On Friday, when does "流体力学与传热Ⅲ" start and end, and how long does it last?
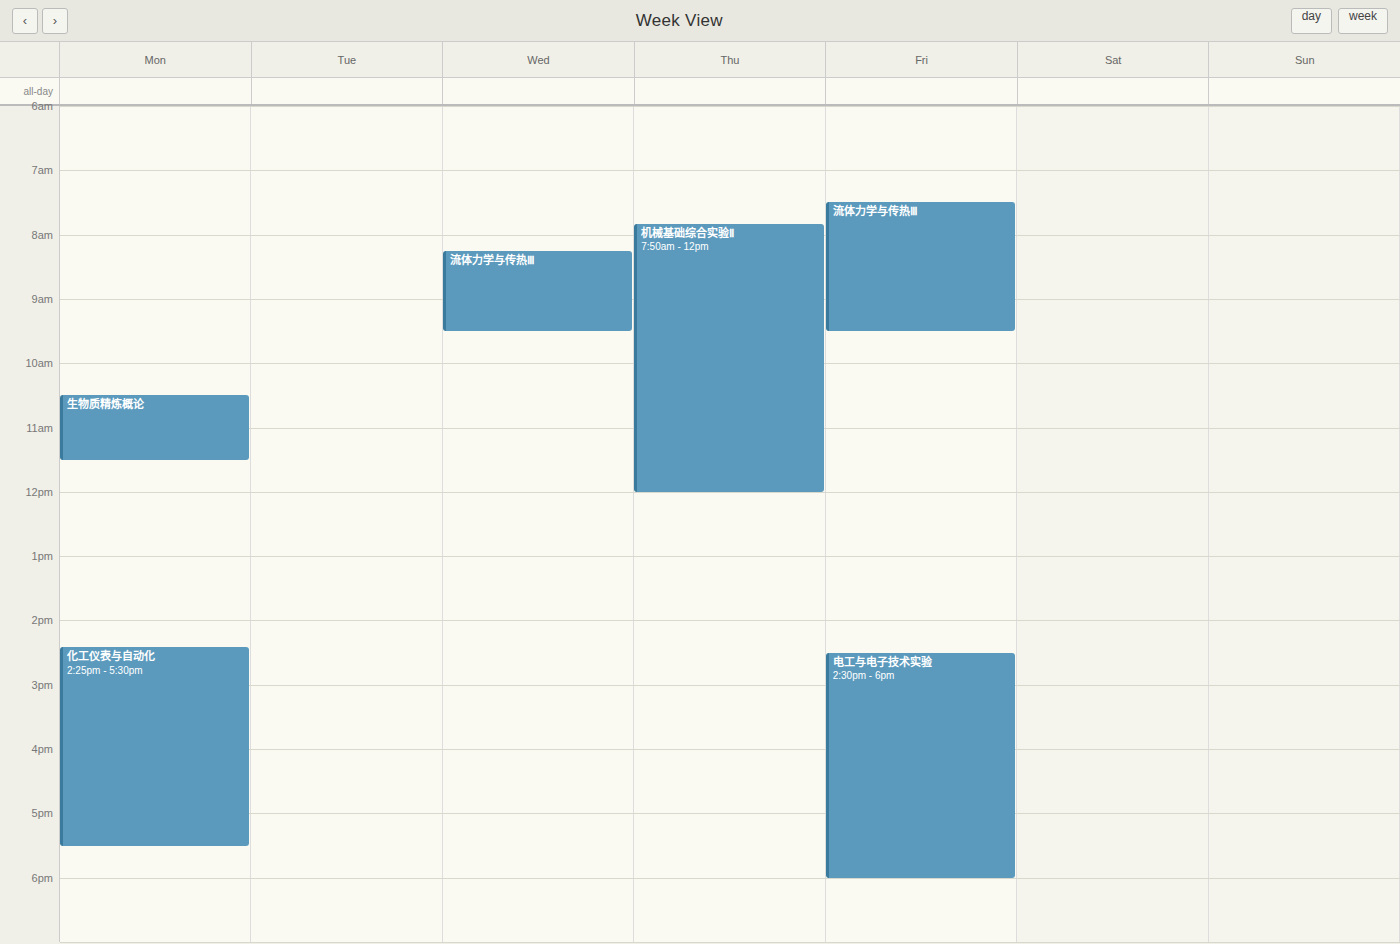
7:30 AM to 9:30 AM, 2 hours